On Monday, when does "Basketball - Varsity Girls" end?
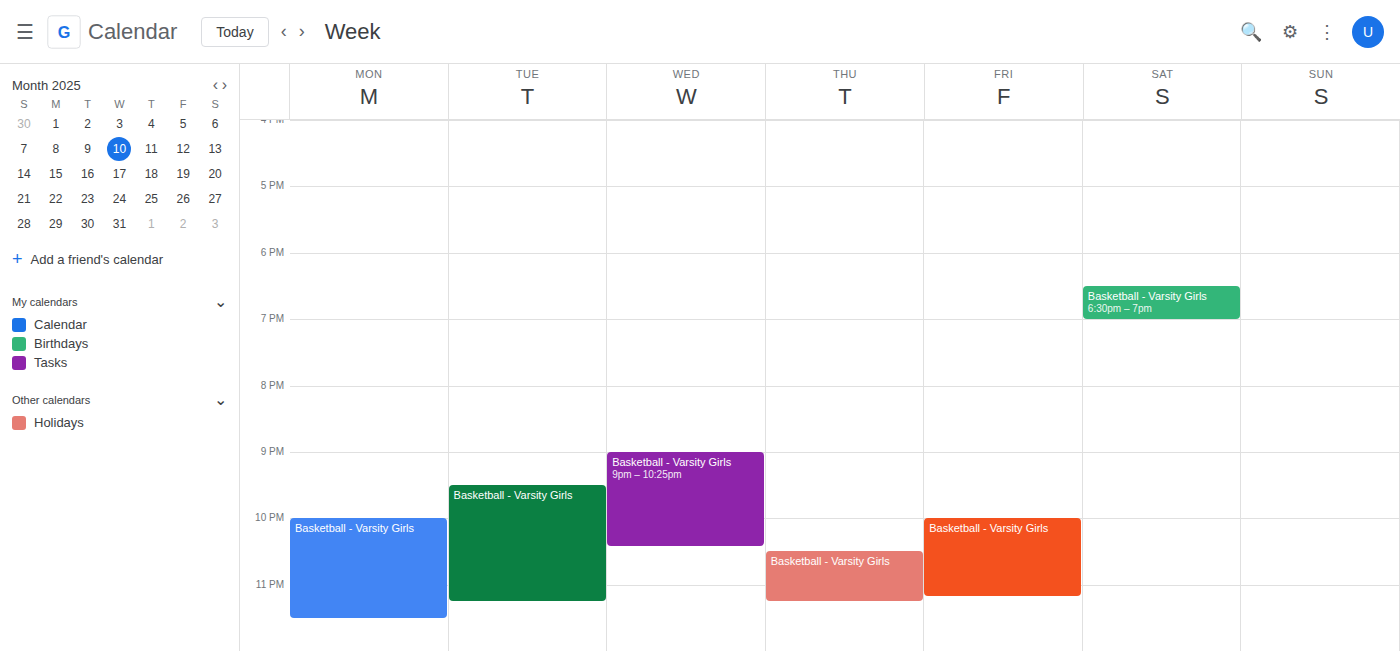
23:30